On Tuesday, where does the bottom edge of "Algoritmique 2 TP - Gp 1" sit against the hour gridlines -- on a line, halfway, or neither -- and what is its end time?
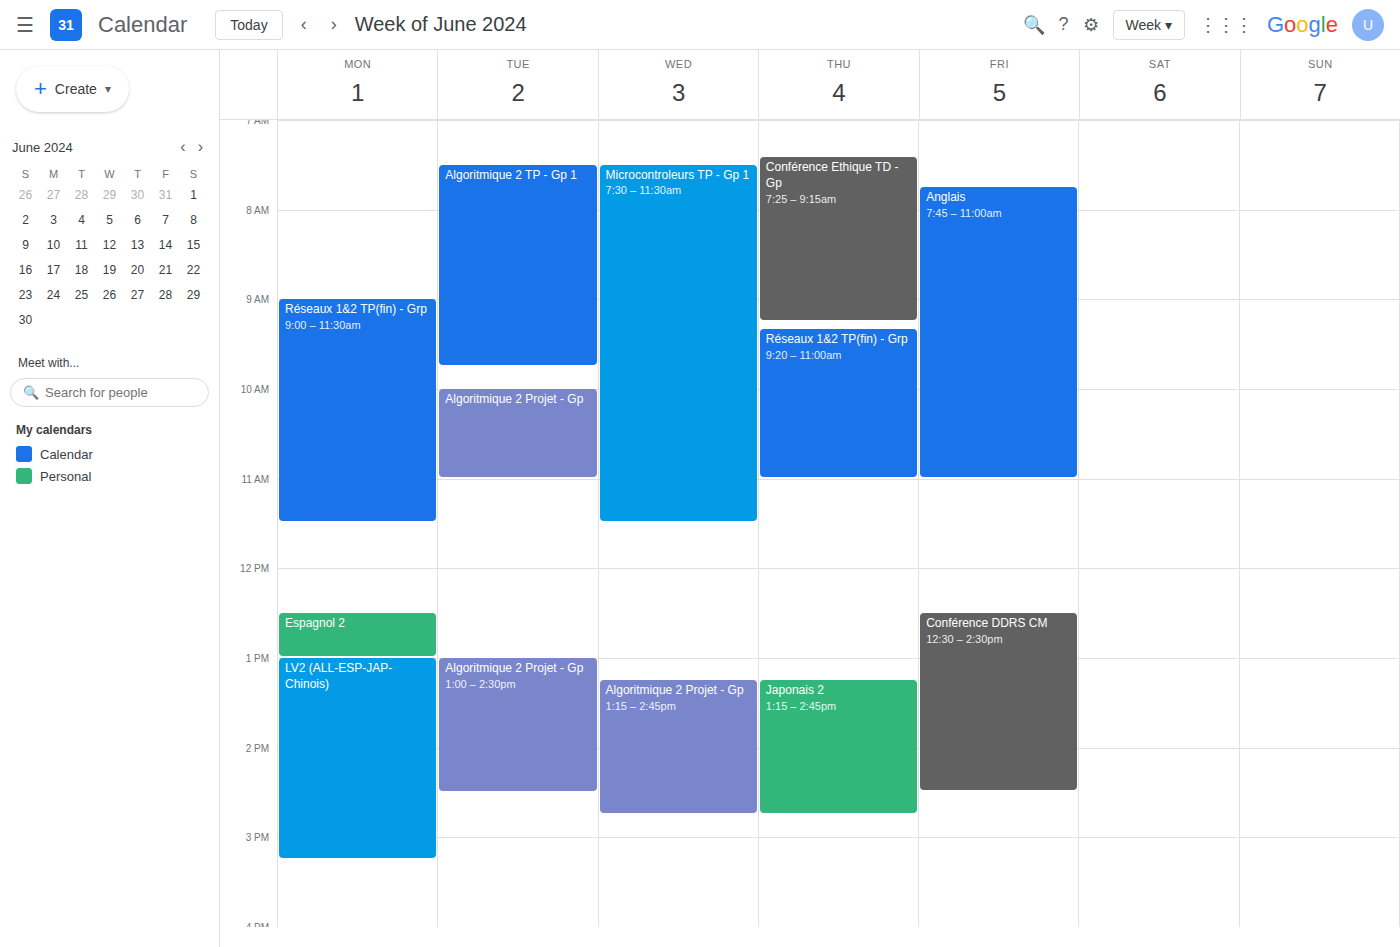
9:45 AM -- neither: three quarters of the way from the 9 AM line to the 10 AM line.